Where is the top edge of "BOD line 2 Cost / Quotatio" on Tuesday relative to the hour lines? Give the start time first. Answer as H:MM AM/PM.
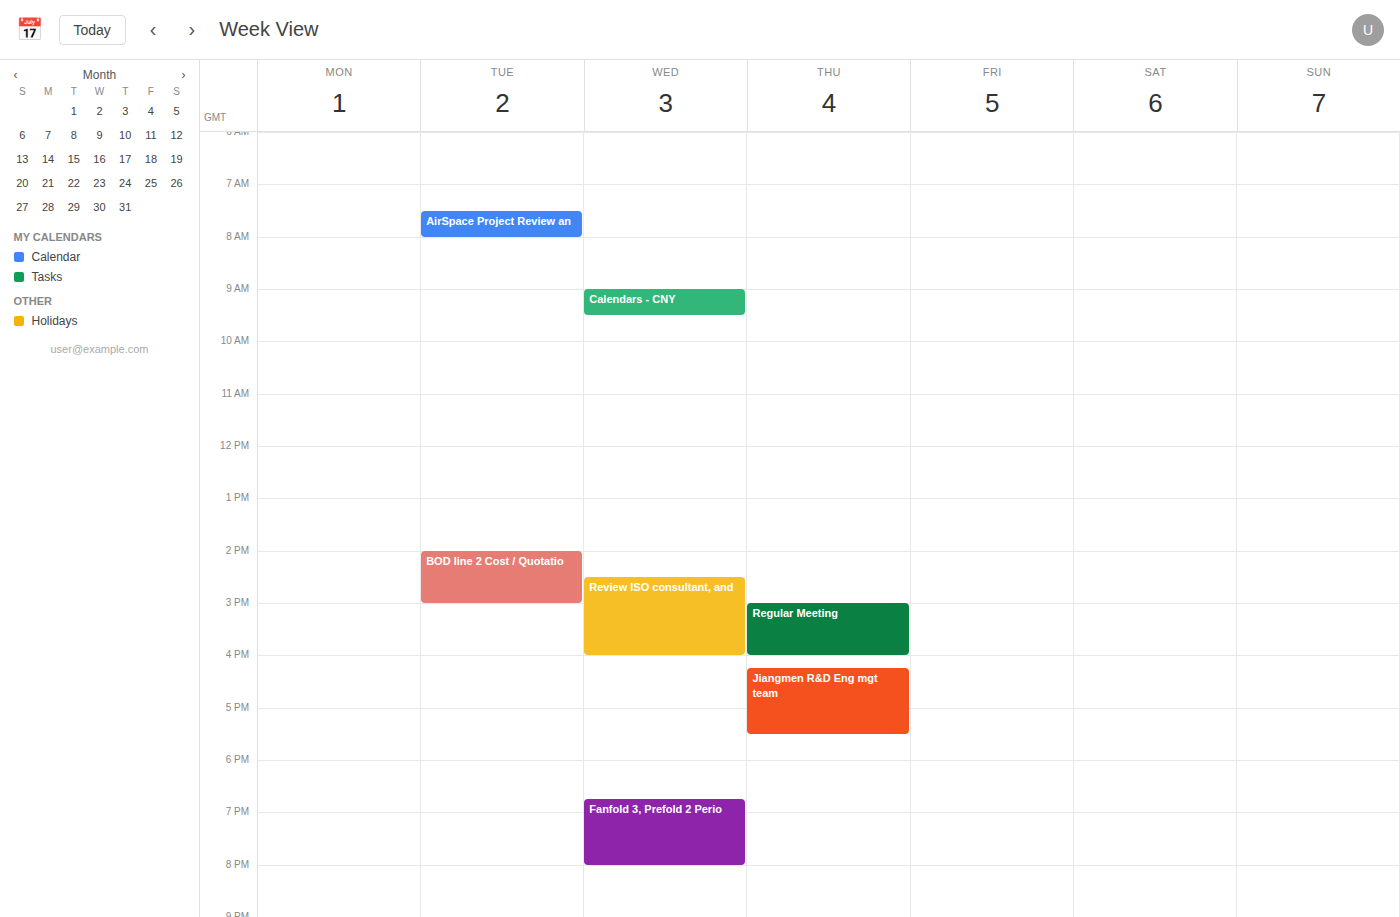
2:00 PM -- exactly on the 2 PM line.